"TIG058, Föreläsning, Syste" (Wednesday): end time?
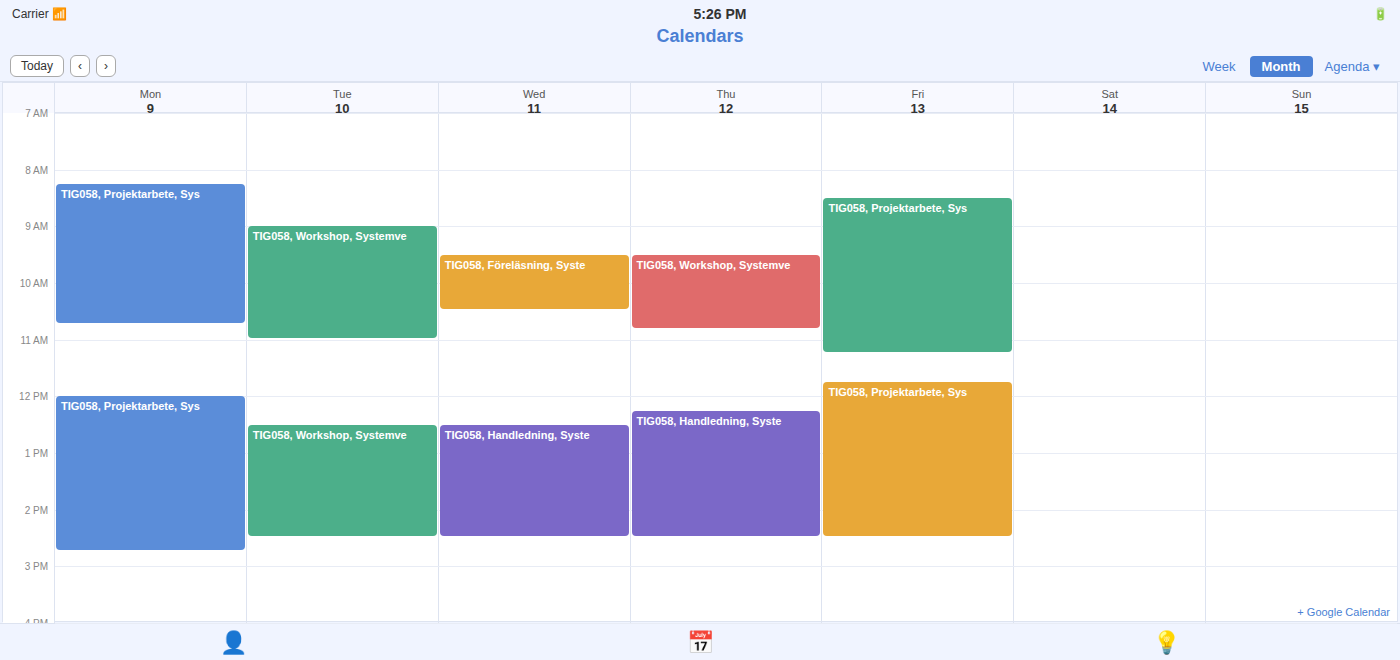
10:30 AM